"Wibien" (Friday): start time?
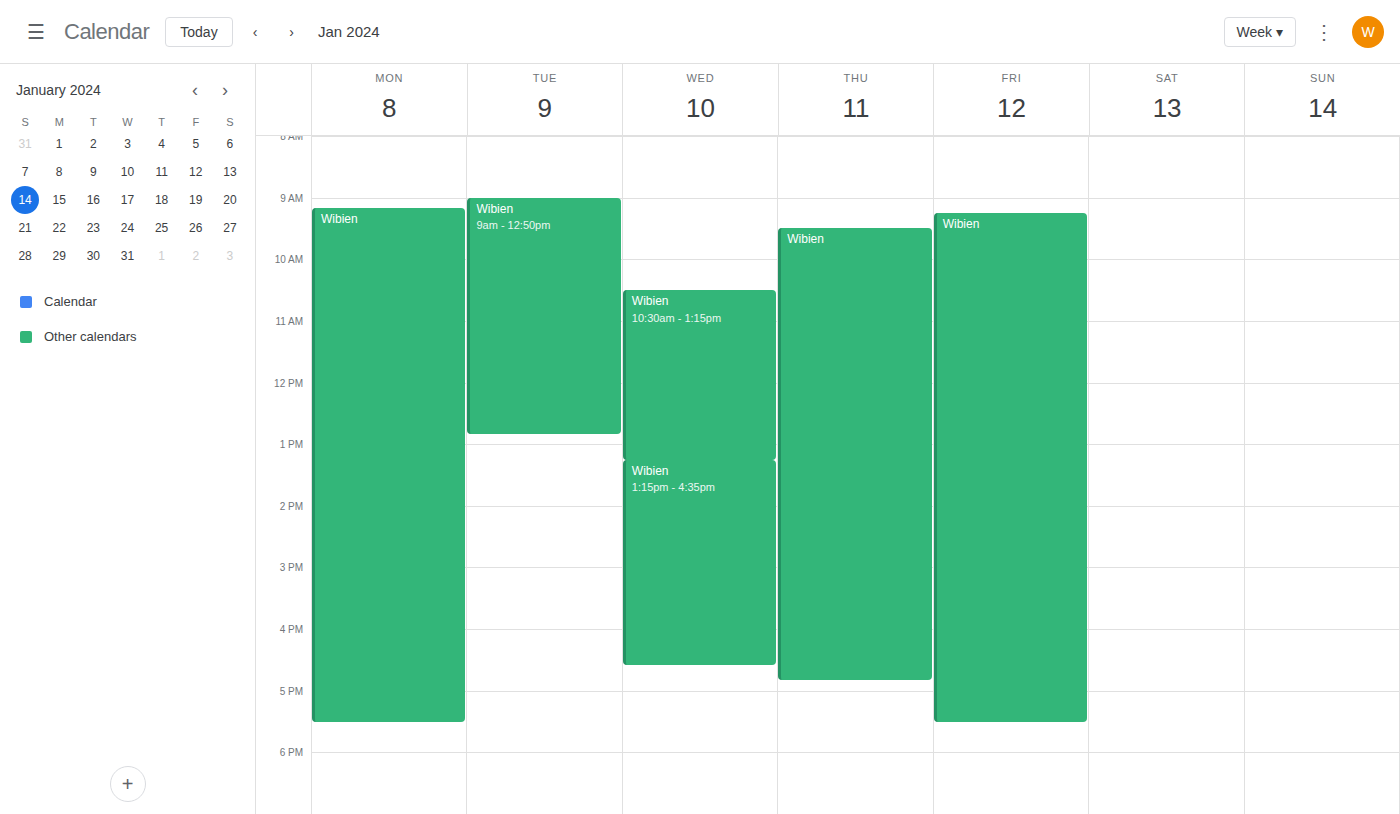
9:15 AM